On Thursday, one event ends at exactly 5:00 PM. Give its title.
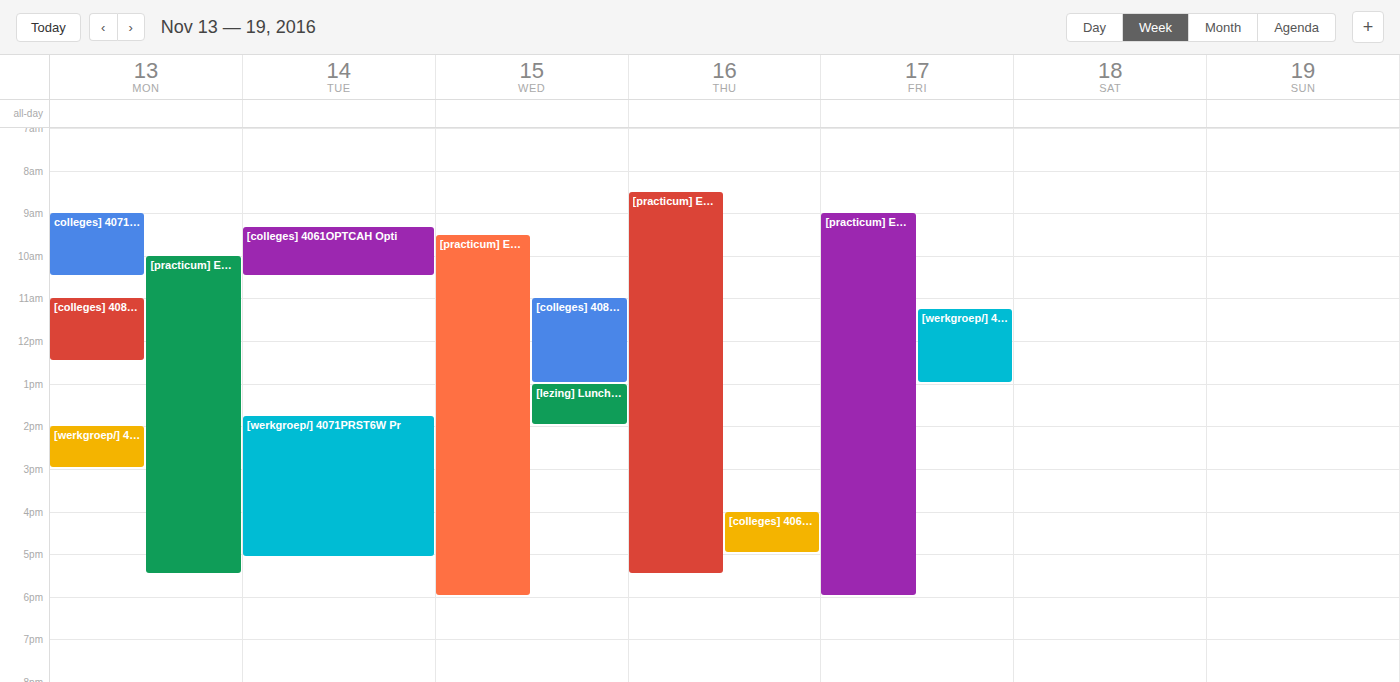
"[colleges] 4061FVLDPH Fysi"